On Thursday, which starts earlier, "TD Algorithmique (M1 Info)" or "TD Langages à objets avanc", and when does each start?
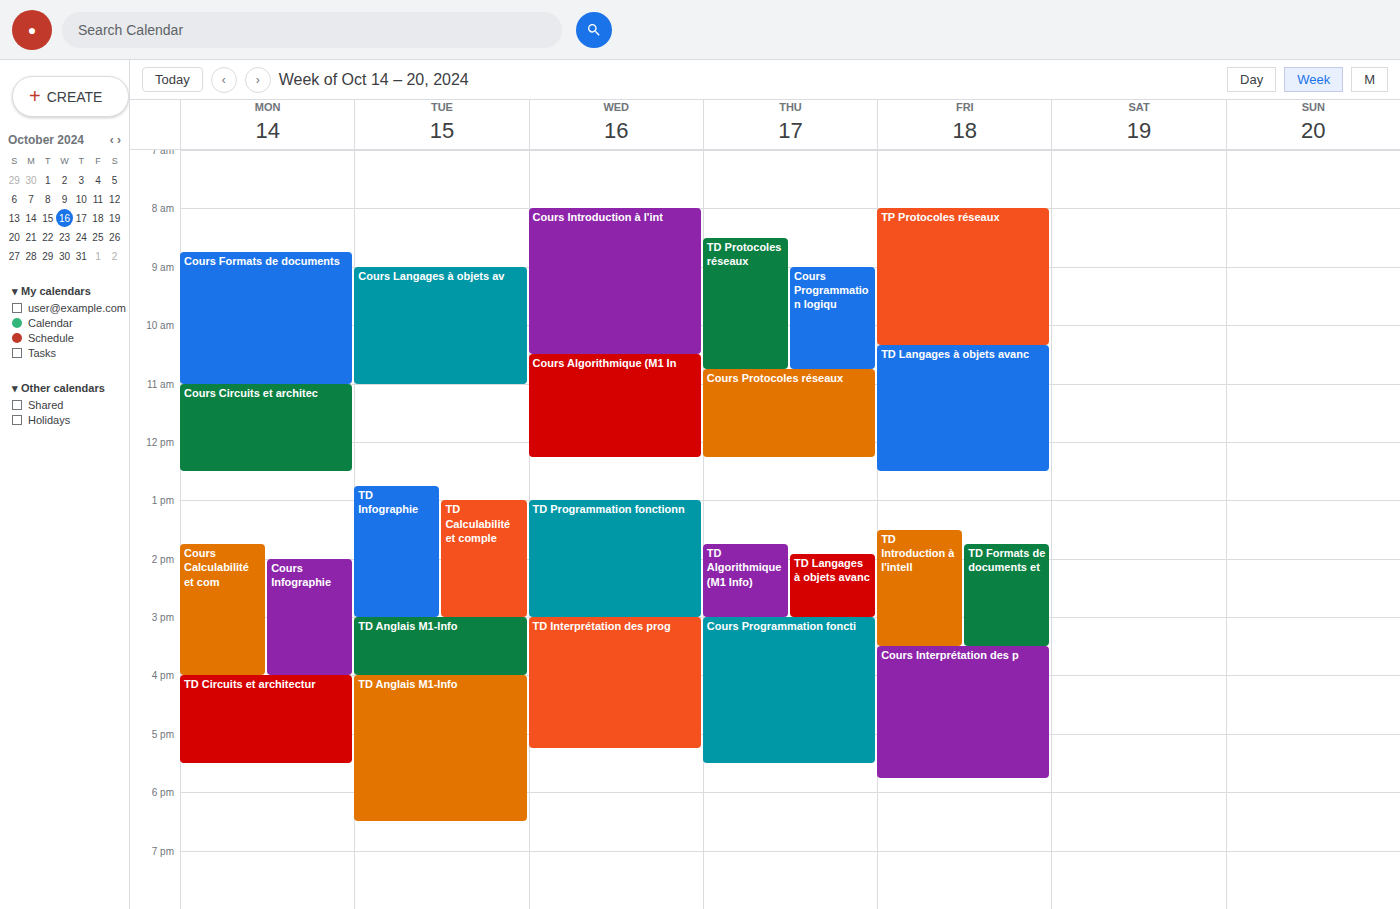
"TD Algorithmique (M1 Info)" 1:45 PM; "TD Langages à objets avanc" 1:55 PM.